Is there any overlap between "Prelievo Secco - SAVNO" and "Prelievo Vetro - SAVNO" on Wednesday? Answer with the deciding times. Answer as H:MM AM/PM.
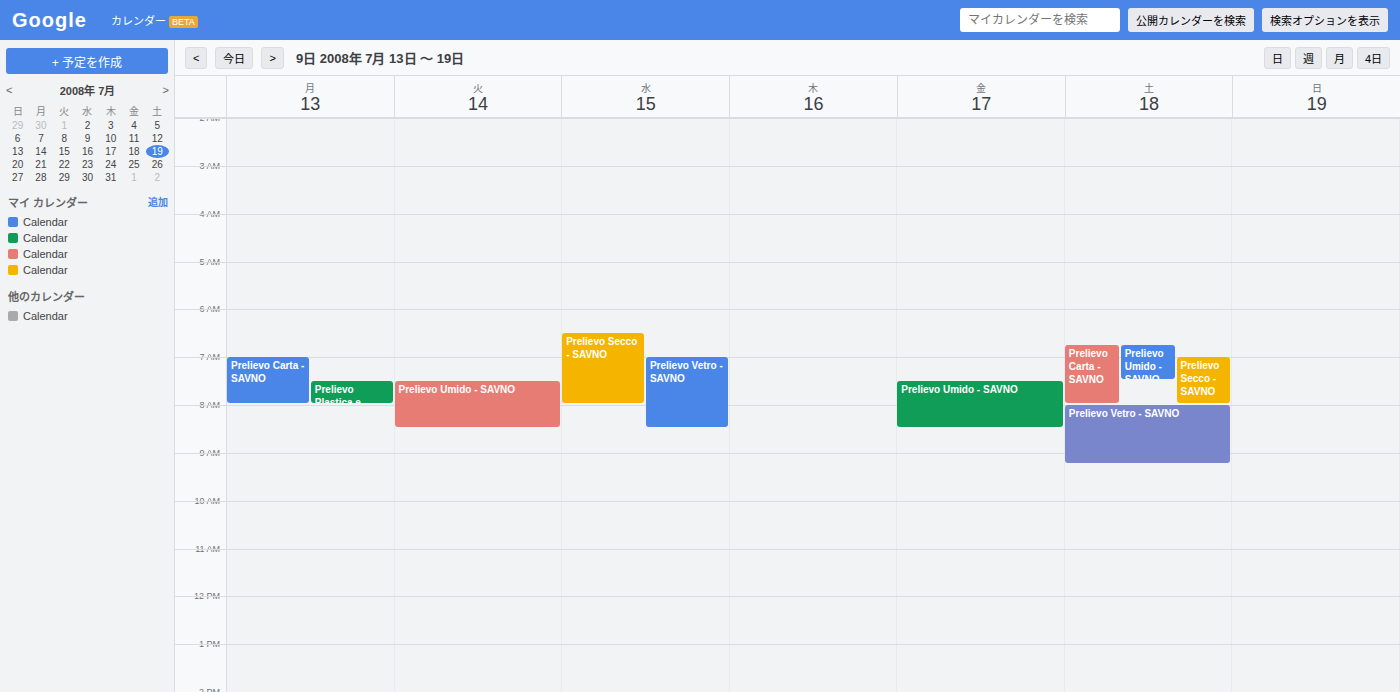
"Prelievo Vetro - SAVNO" starts at 7:00 AM, before "Prelievo Secco - SAVNO" ends at 8:00 AM -- they overlap.